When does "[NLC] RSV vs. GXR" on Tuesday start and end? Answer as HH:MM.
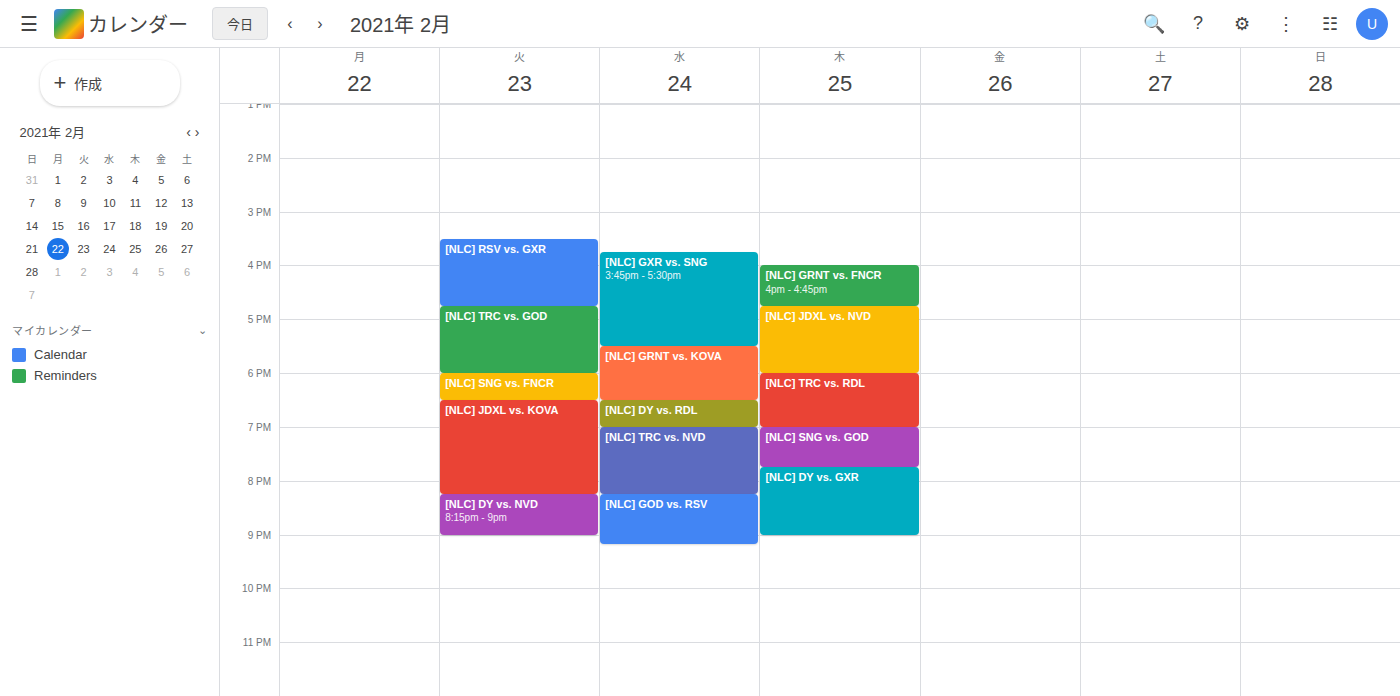
15:30 to 16:45